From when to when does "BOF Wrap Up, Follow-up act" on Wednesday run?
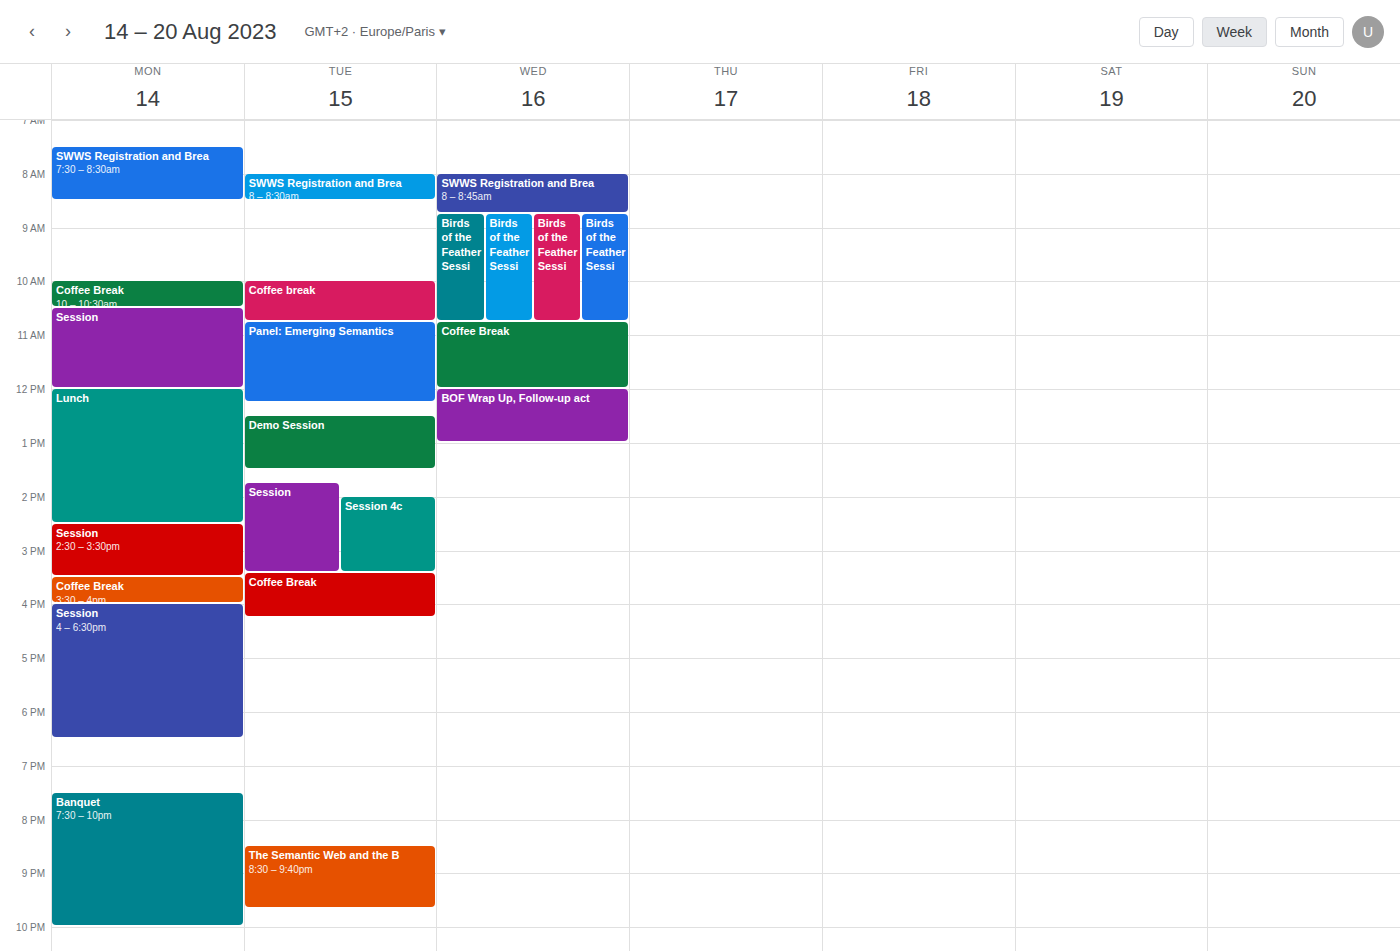
12:00 PM to 1:00 PM